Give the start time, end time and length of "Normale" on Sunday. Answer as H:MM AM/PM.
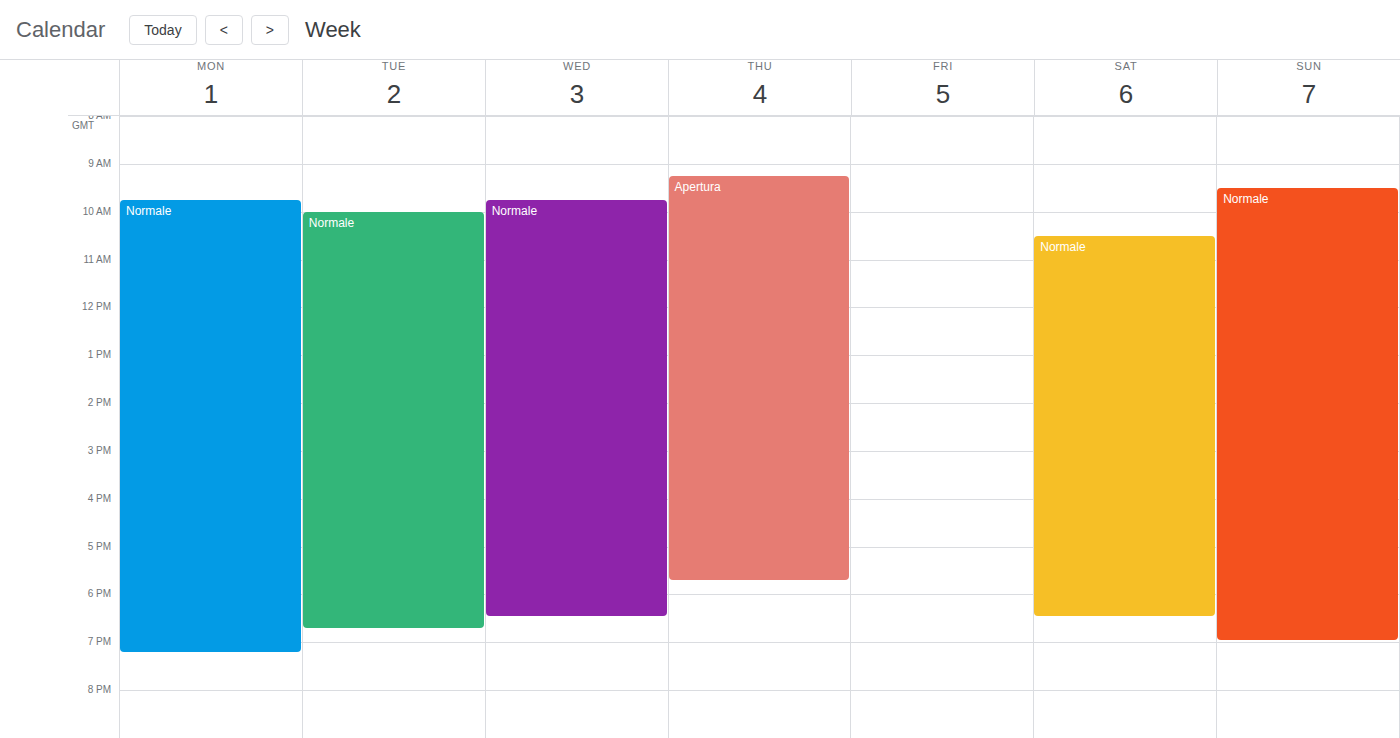
9:30 AM to 7:00 PM, 9 hours 30 minutes